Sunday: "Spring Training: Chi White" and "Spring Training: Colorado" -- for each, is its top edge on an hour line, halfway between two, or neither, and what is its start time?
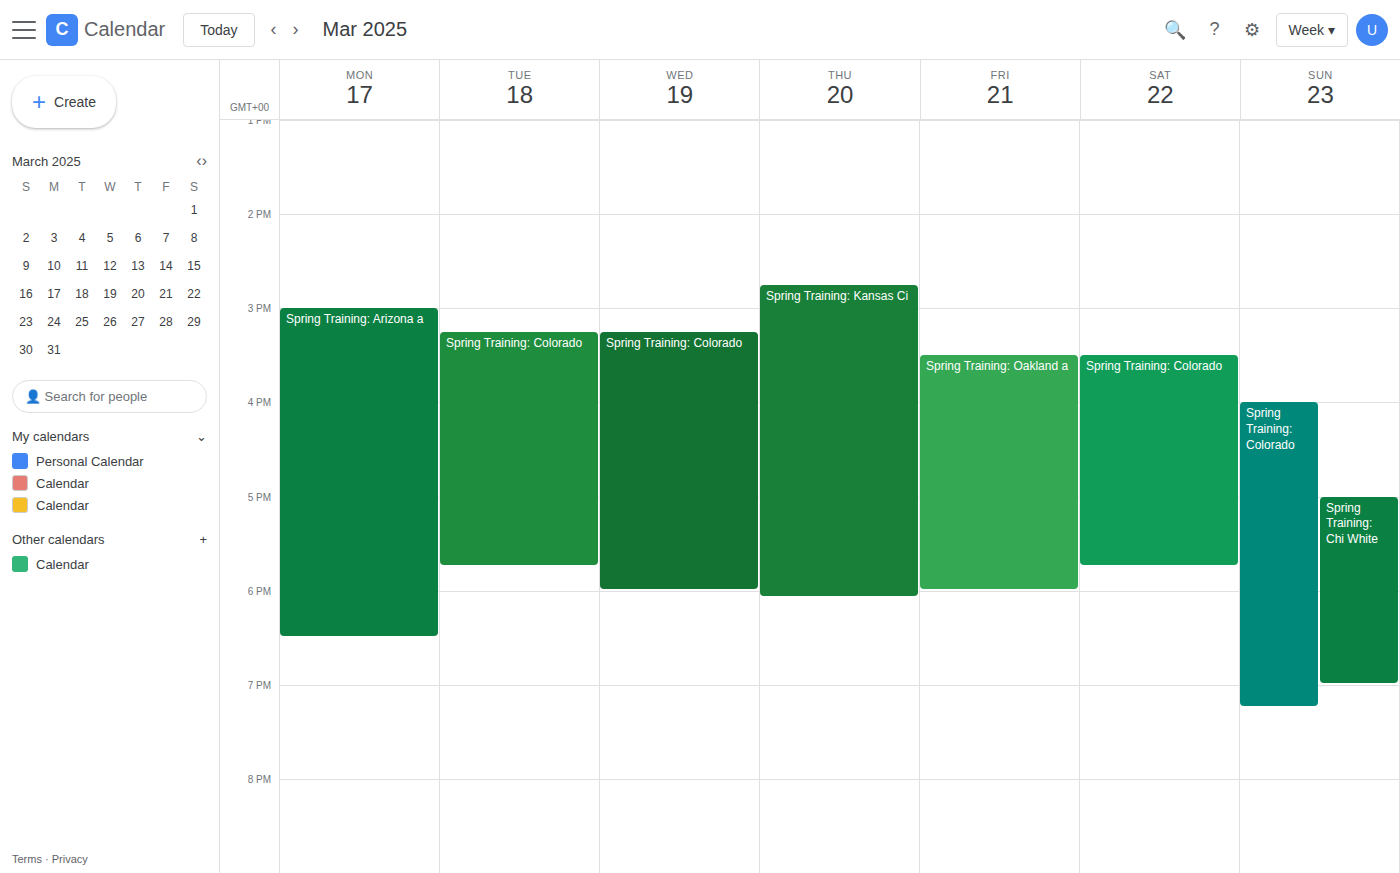
"Spring Training: Chi White": 5:00 PM, exactly on the 5 PM line. "Spring Training: Colorado": 4:00 PM, exactly on the 4 PM line.